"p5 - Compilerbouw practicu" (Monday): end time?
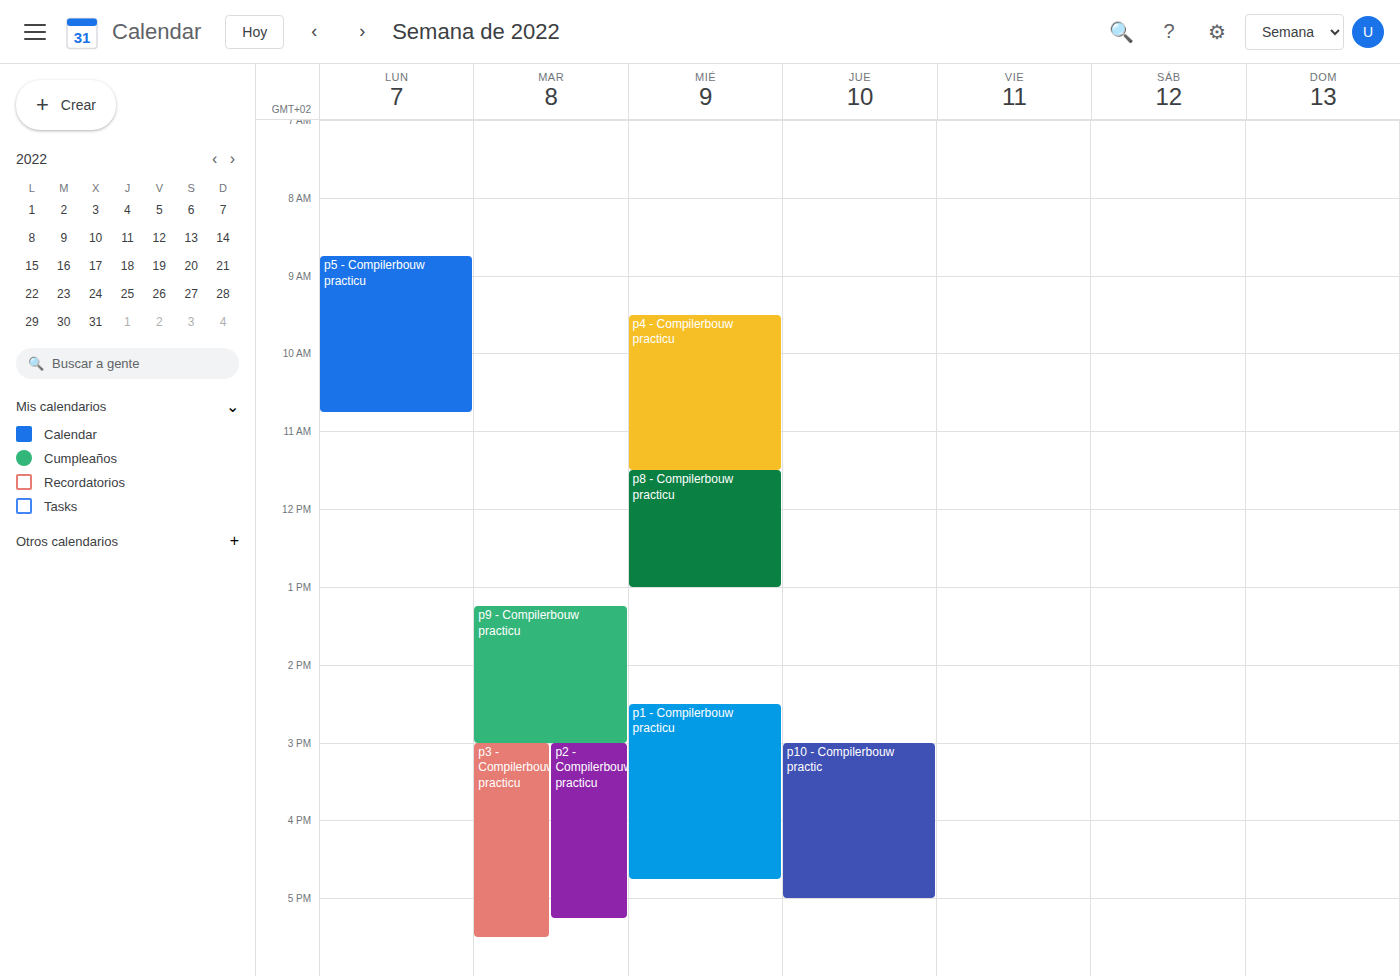
10:45 AM